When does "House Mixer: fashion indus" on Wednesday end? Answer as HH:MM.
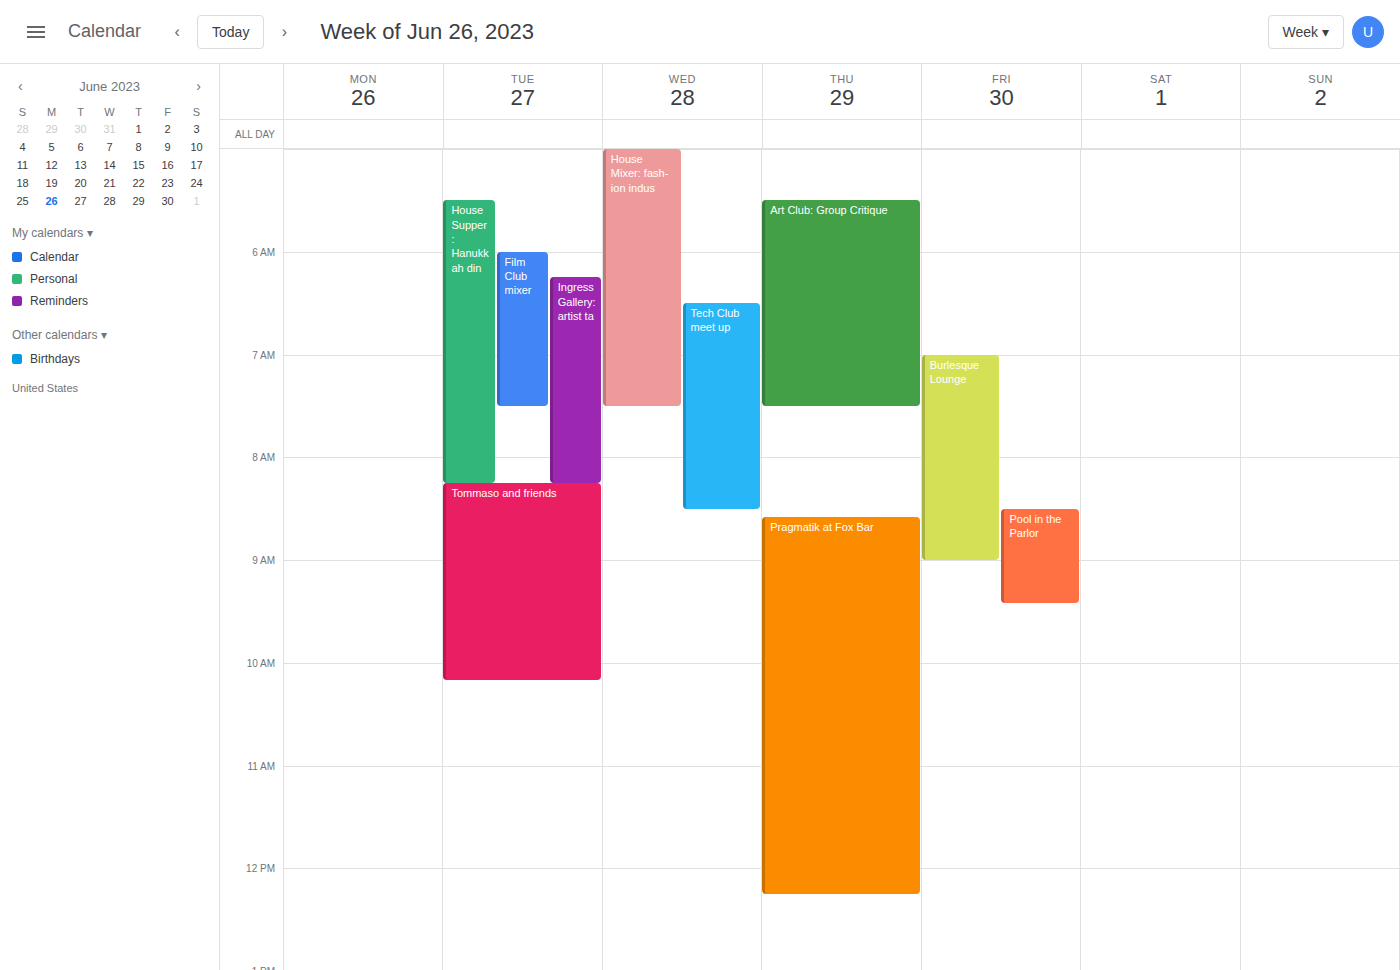
07:30